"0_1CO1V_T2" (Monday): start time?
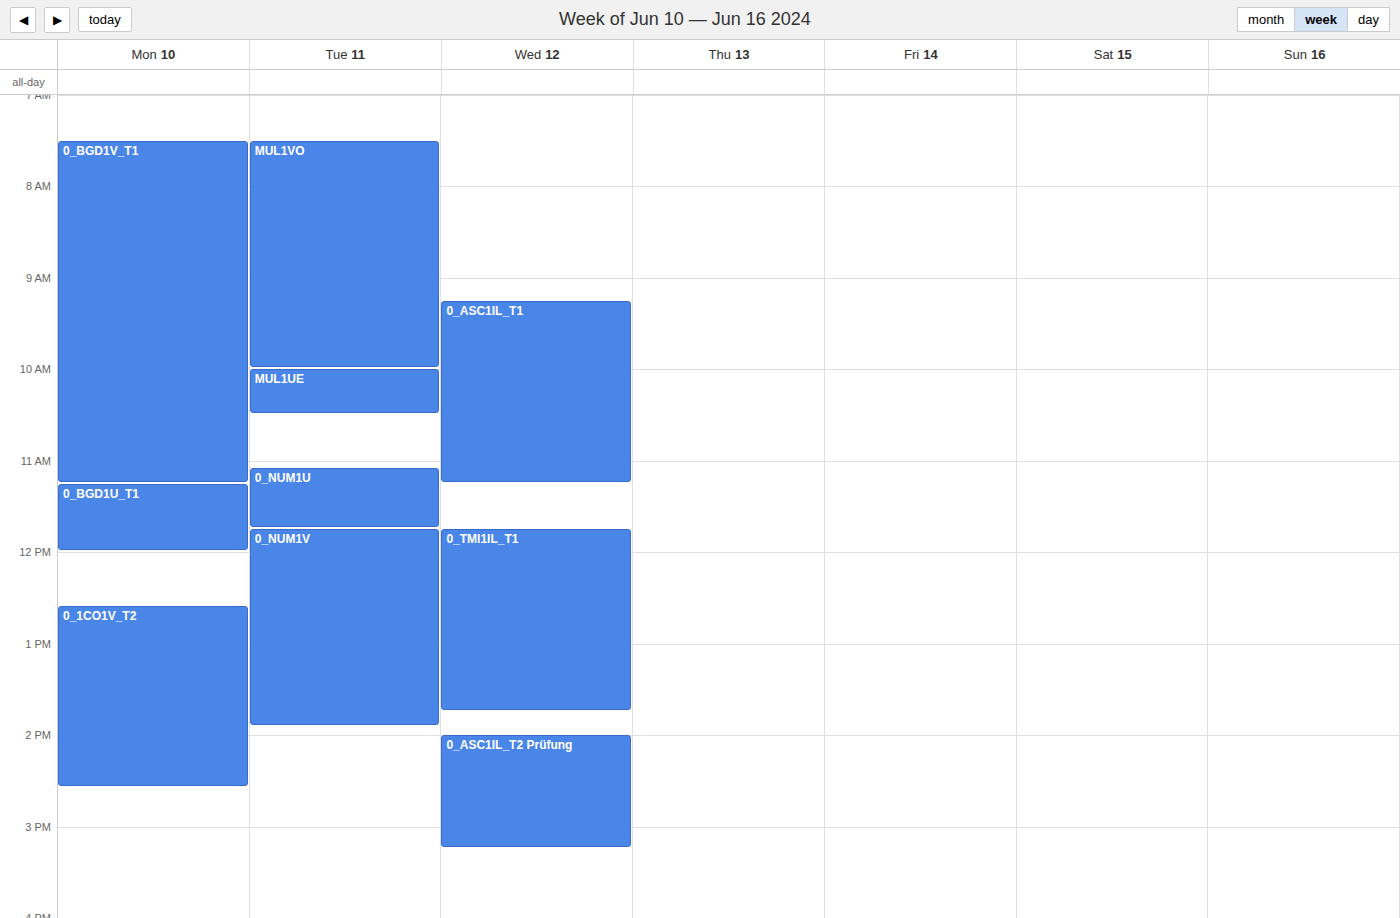
12:35 PM